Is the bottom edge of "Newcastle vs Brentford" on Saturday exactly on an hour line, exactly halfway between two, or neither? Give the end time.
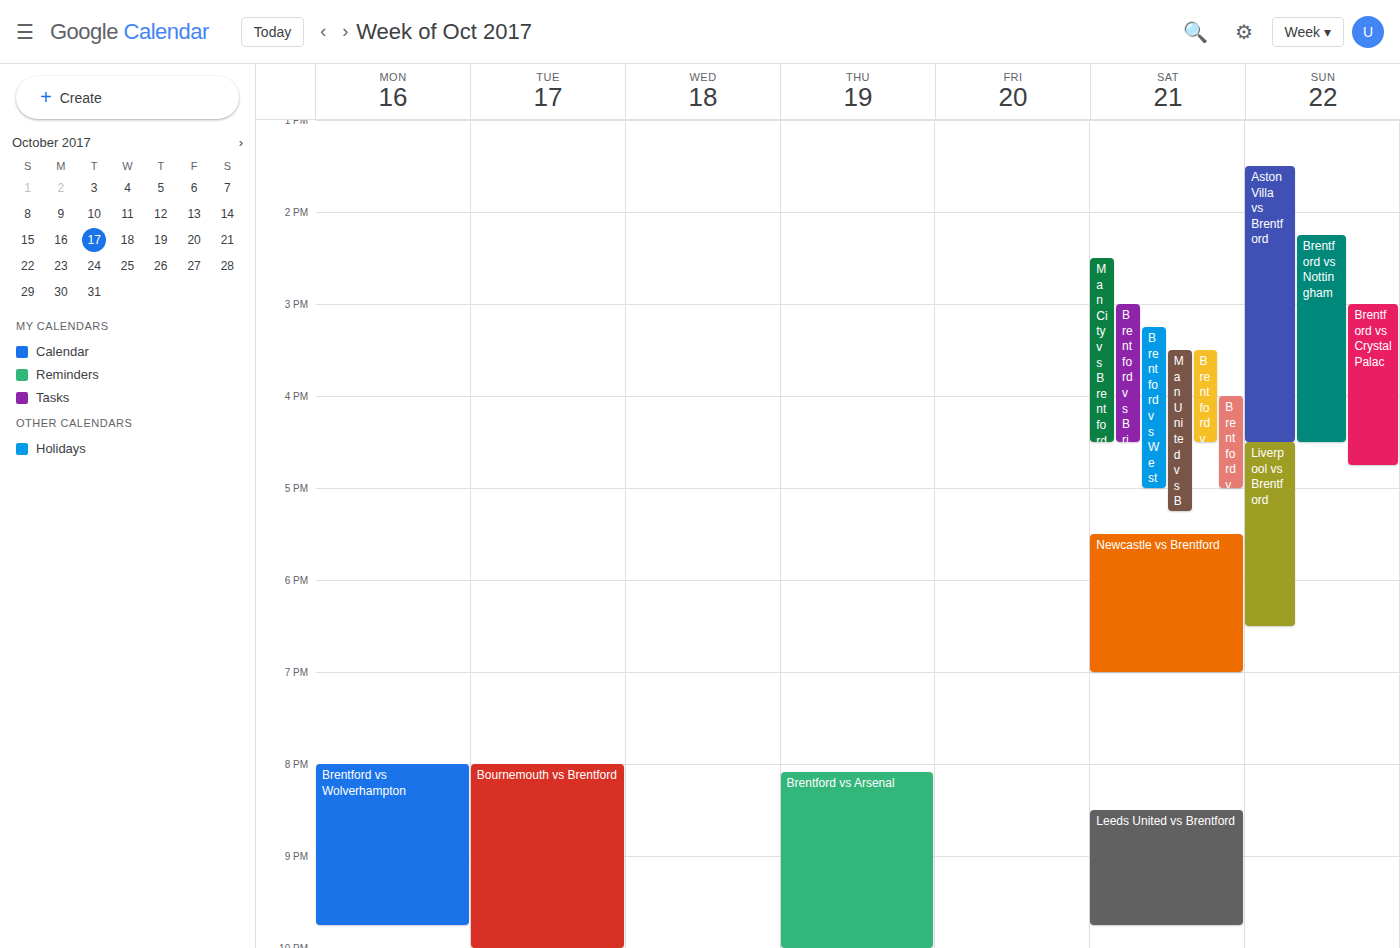
7:00 PM -- exactly on the 7 PM line.